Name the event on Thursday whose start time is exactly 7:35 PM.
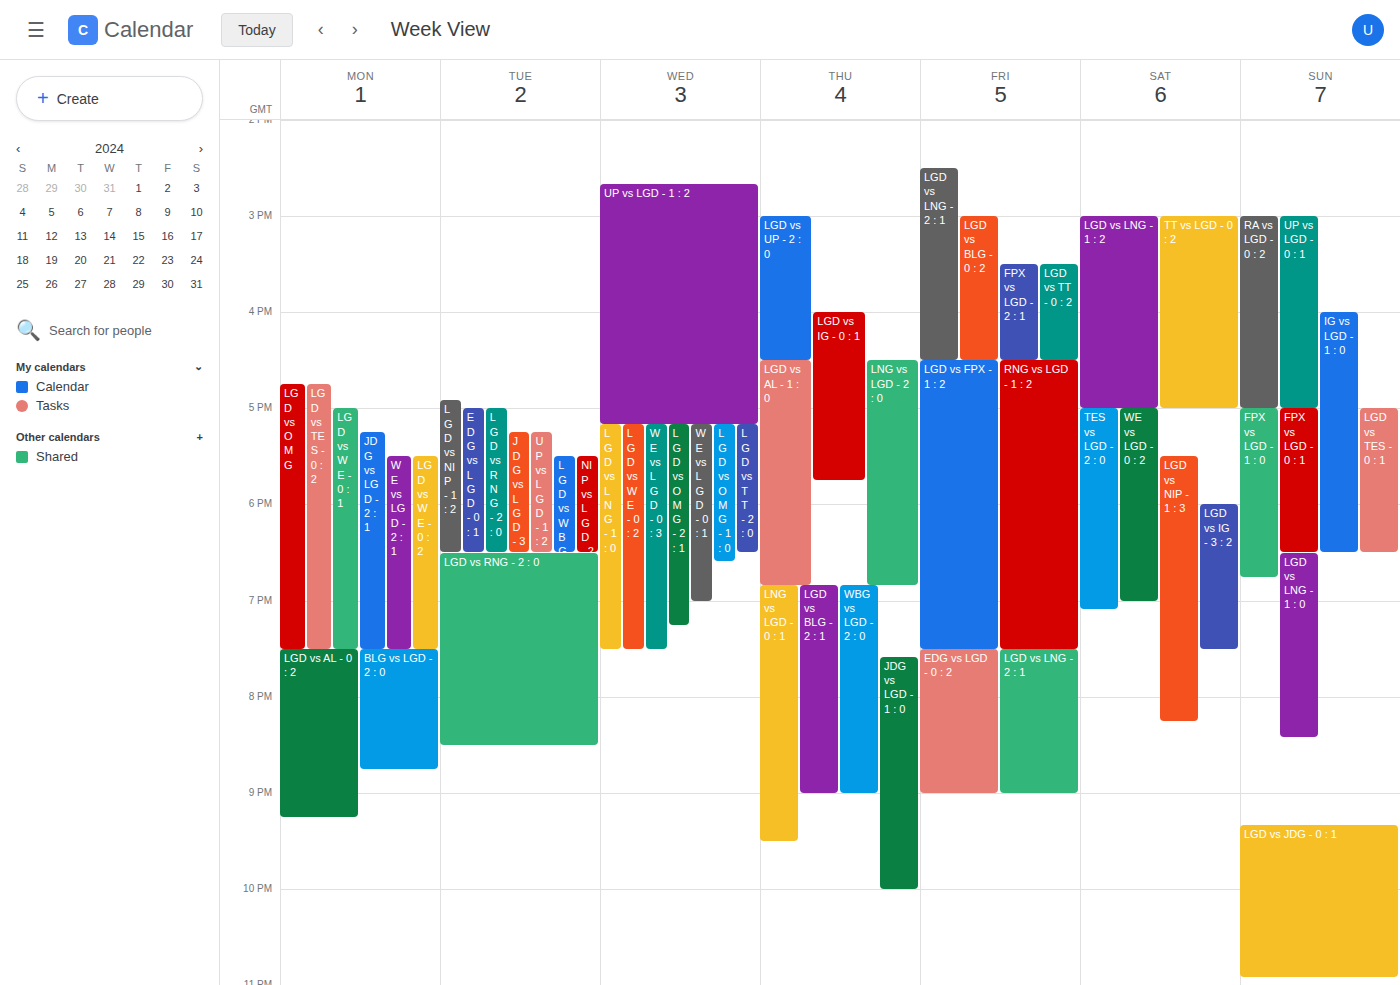
"JDG vs LGD - 1 : 0"